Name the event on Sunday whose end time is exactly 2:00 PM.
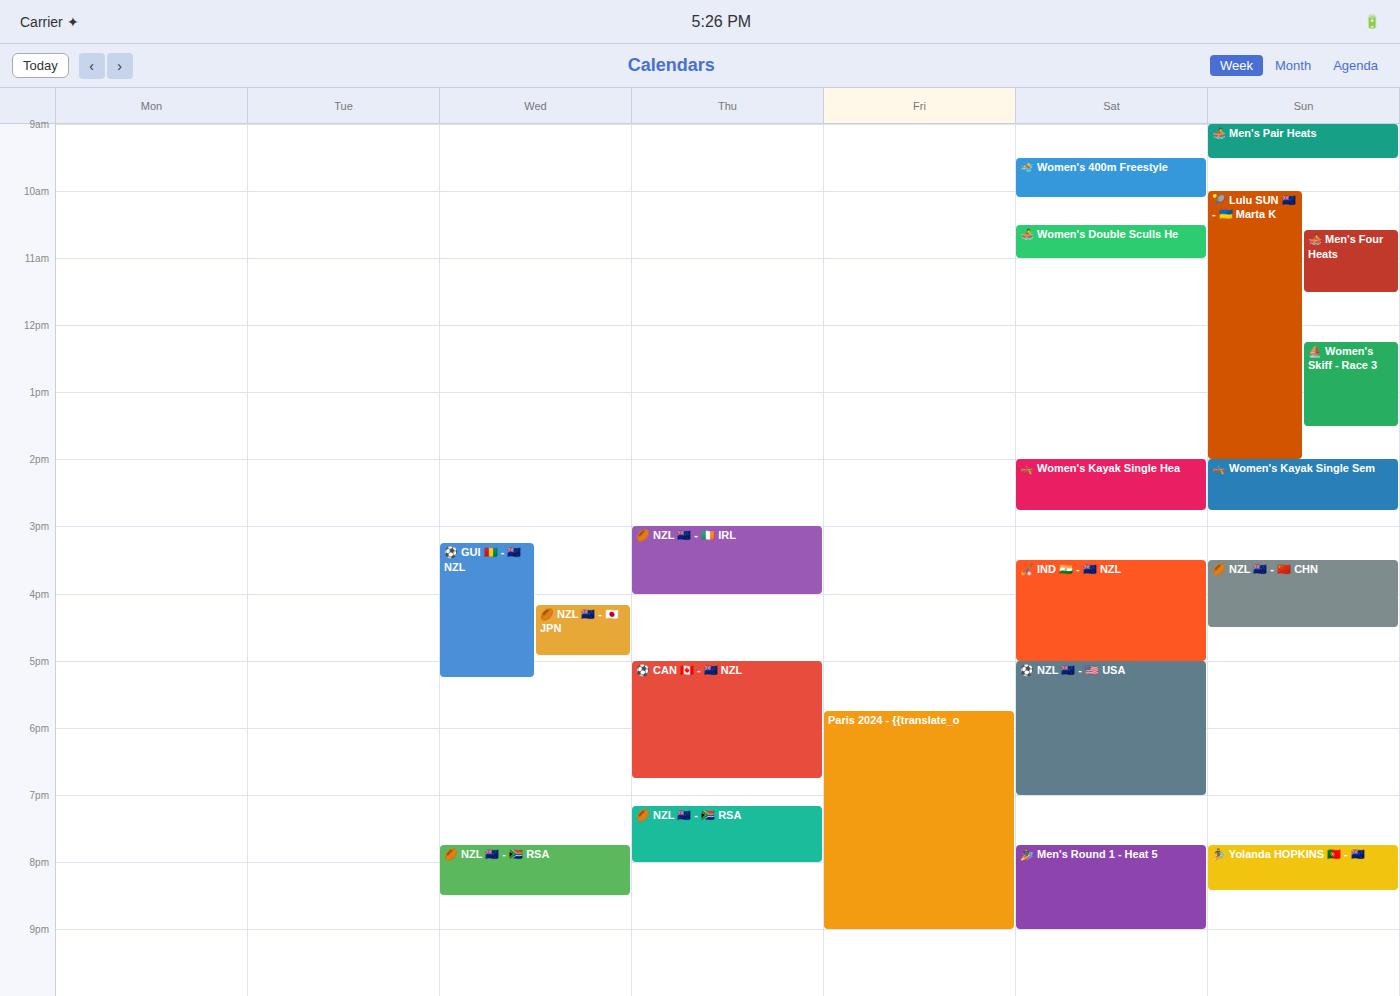
"🎾 Lulu SUN 🇳🇿 - 🇺🇦 Marta K"